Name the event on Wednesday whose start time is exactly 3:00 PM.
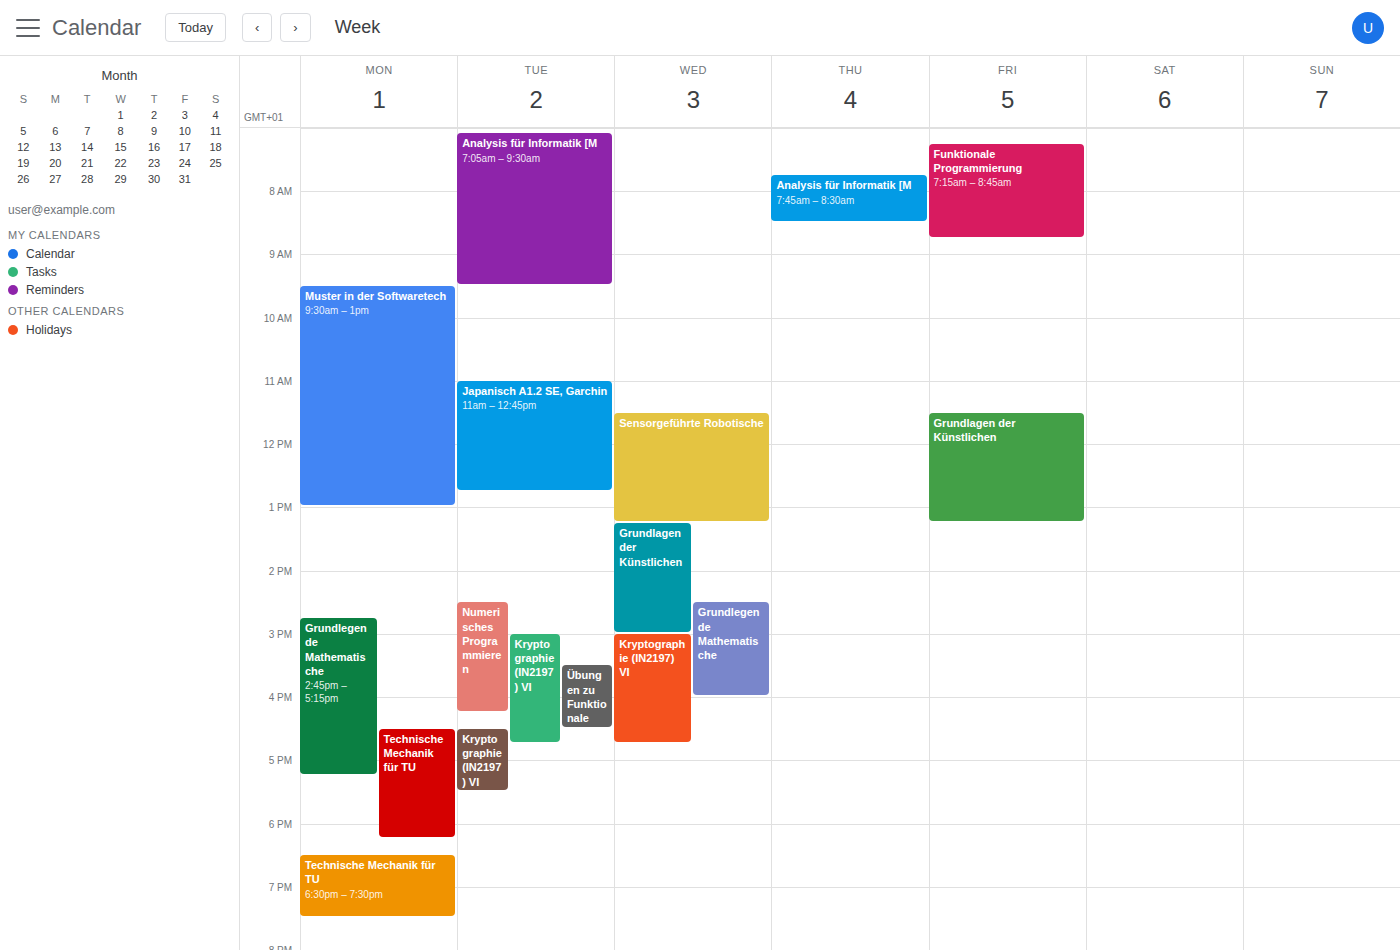
"Kryptographie (IN2197) VI"